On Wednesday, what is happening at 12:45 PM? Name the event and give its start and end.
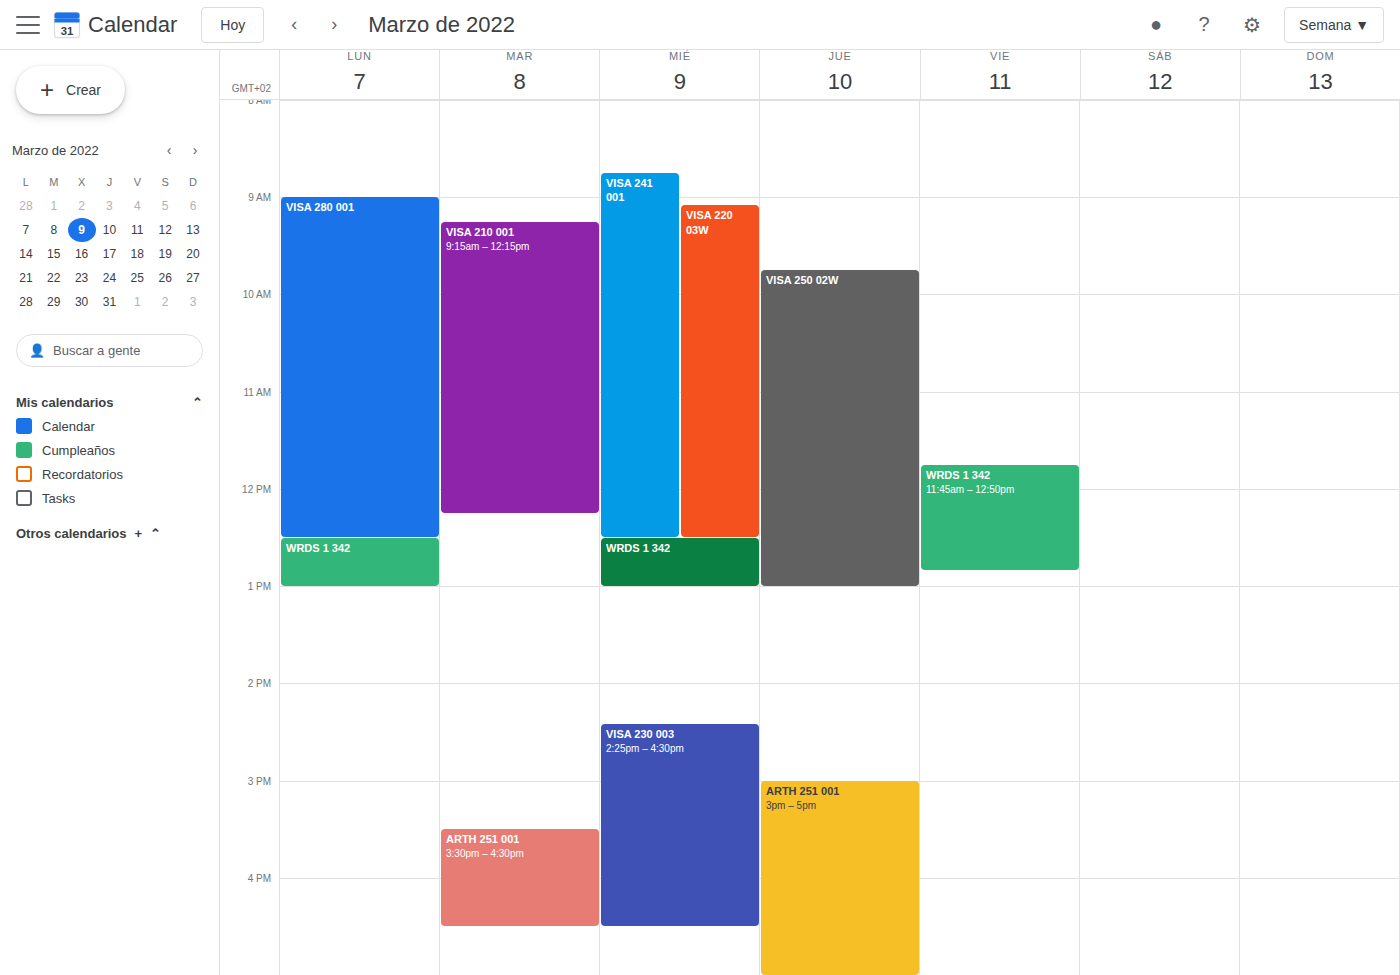
"WRDS 1 342", 12:30 PM to 1:00 PM